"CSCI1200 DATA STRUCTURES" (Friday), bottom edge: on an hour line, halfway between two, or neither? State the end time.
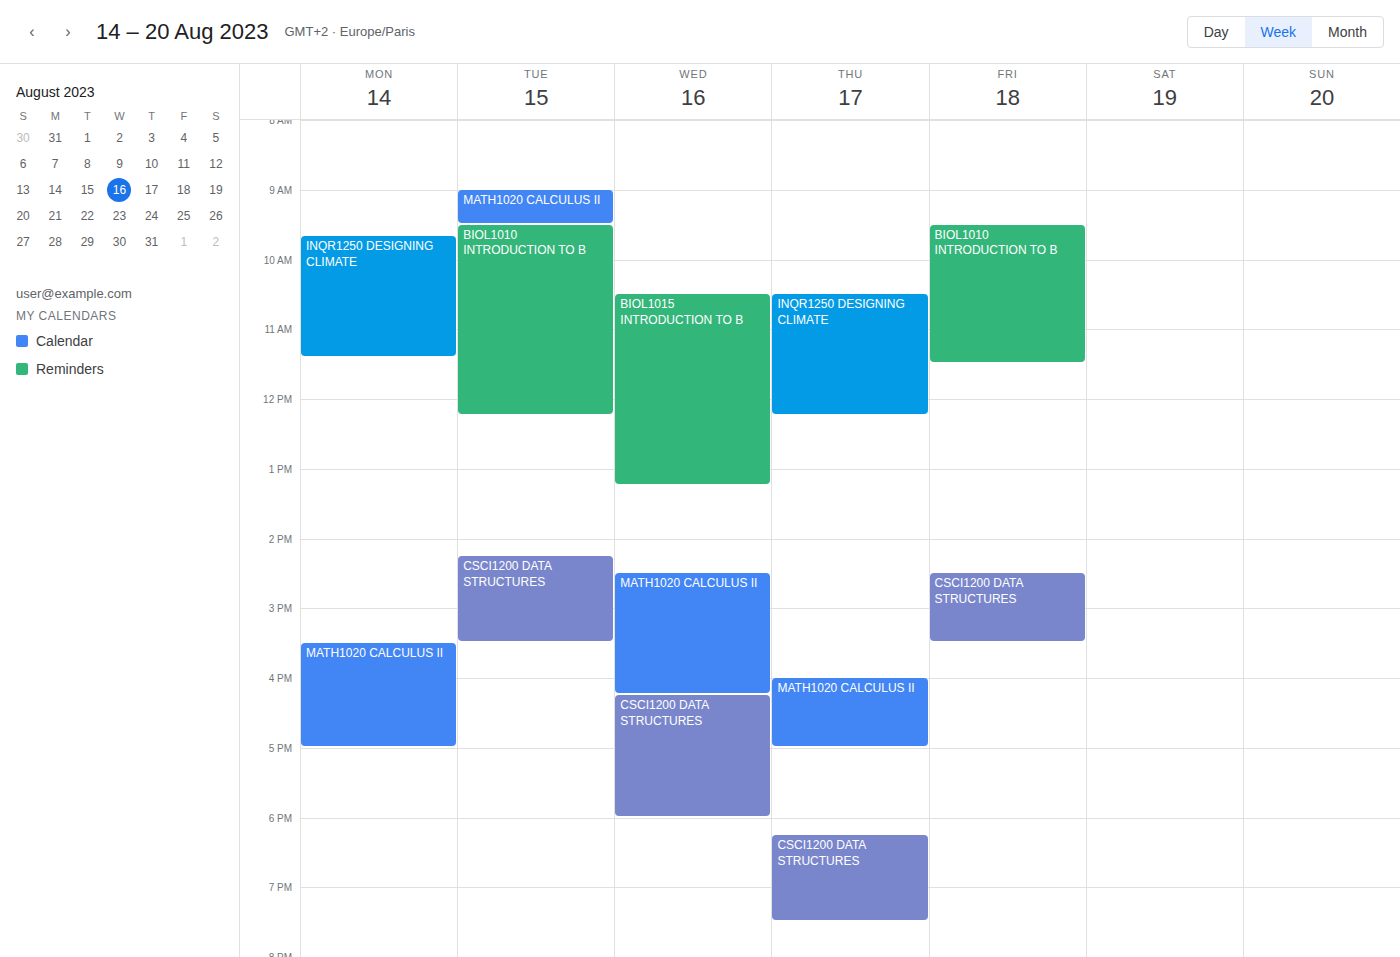
15:30 -- halfway between the 15:00 and 16:00 lines.